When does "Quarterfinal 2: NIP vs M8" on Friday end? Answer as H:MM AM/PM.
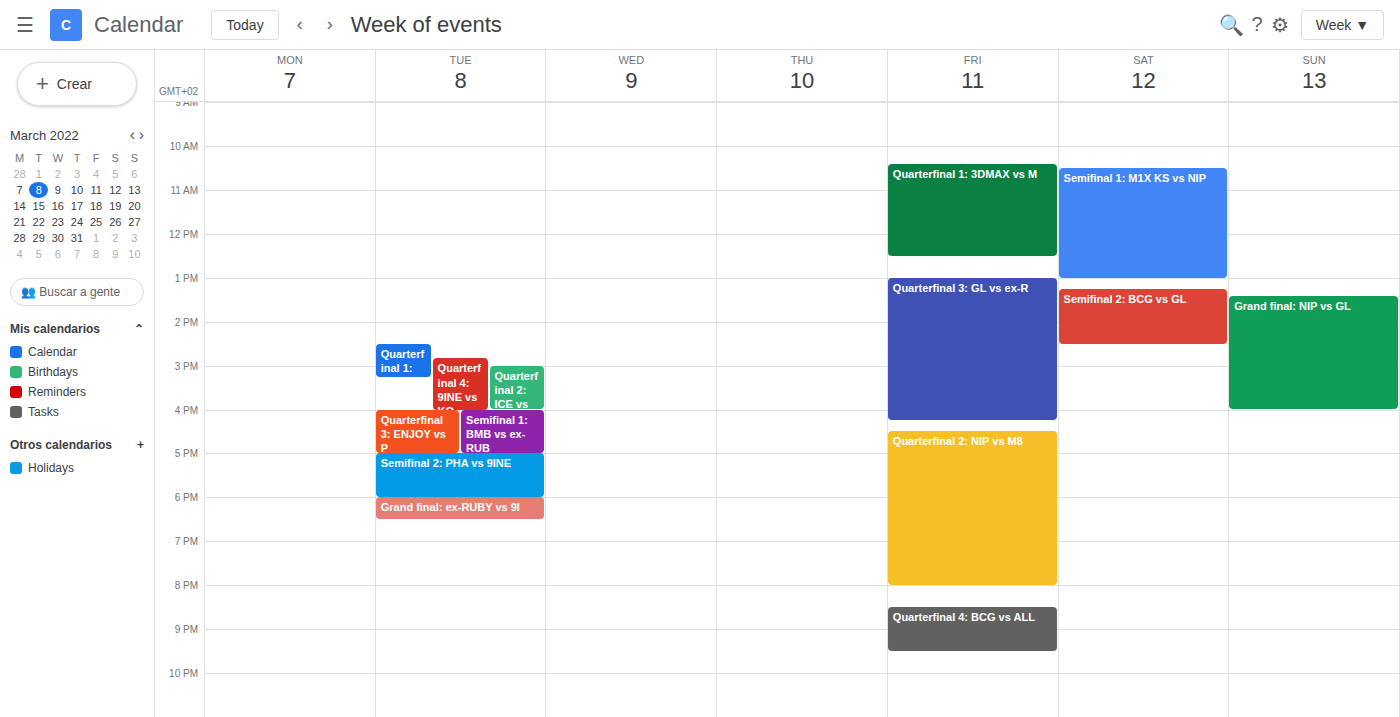
8:00 PM